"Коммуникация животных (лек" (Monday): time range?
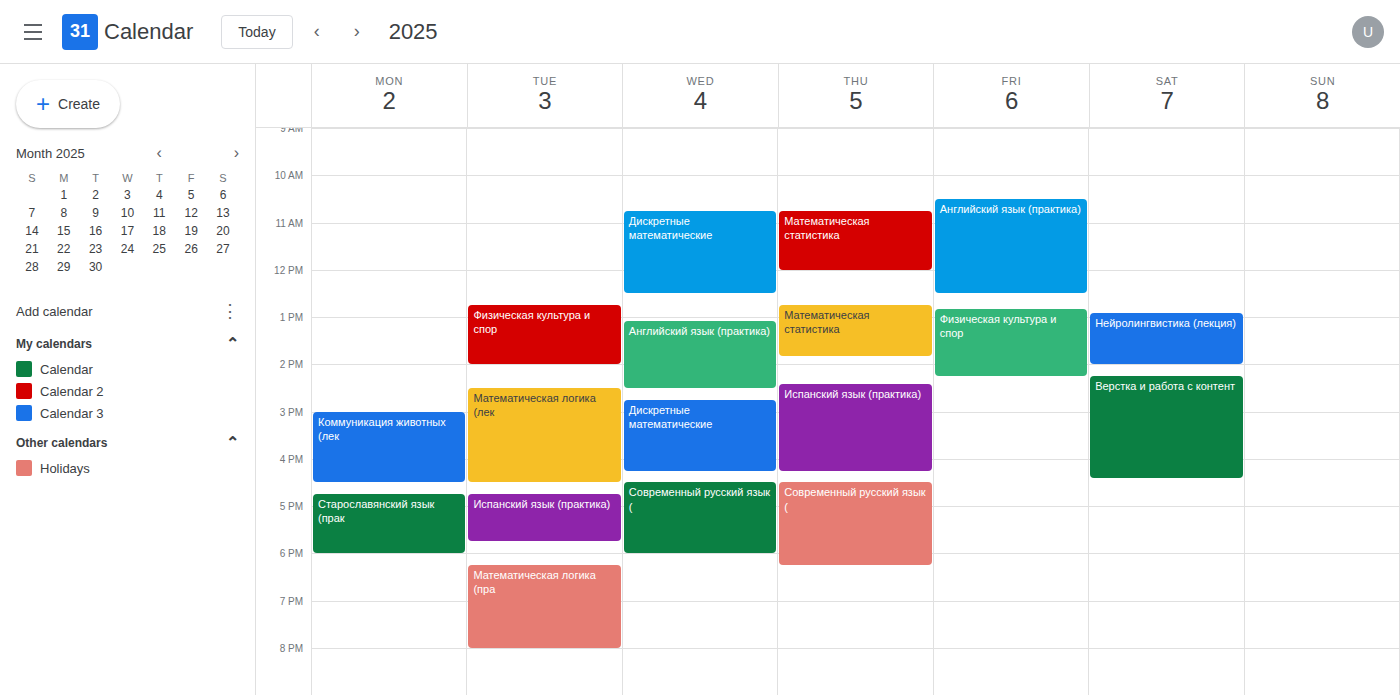
3:00 PM to 4:30 PM